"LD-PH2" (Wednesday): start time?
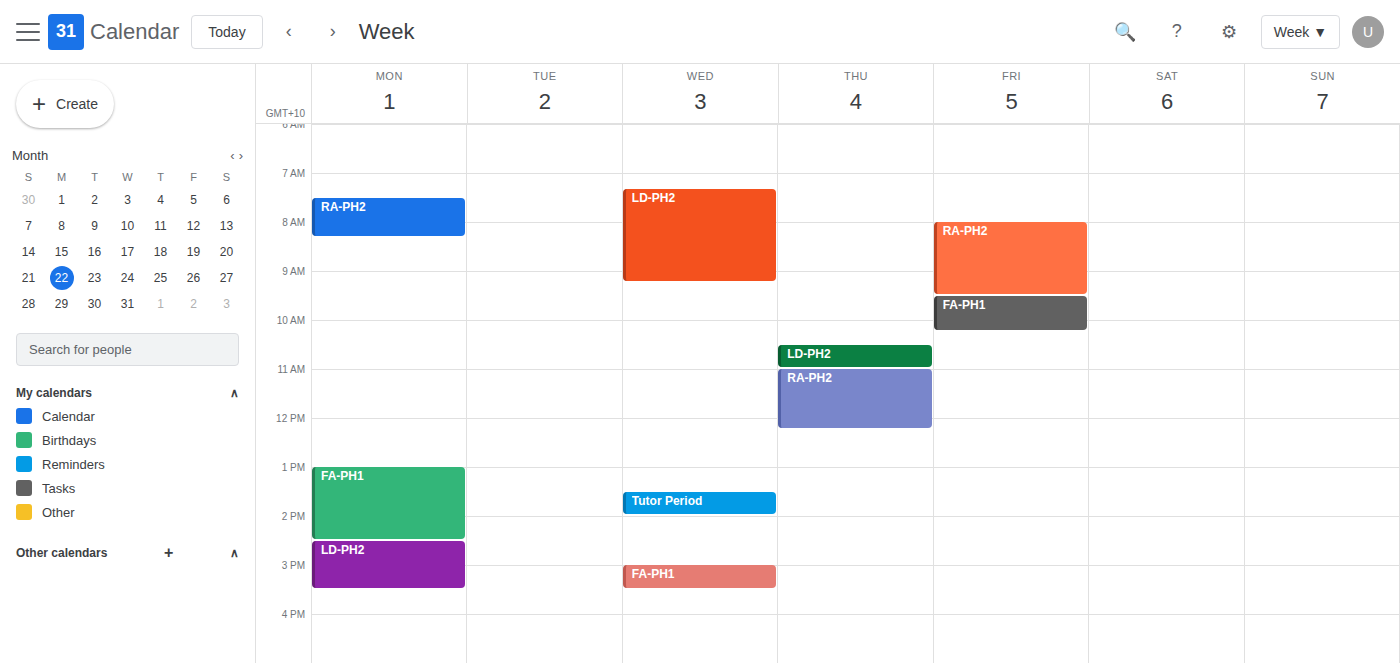
7:20 AM